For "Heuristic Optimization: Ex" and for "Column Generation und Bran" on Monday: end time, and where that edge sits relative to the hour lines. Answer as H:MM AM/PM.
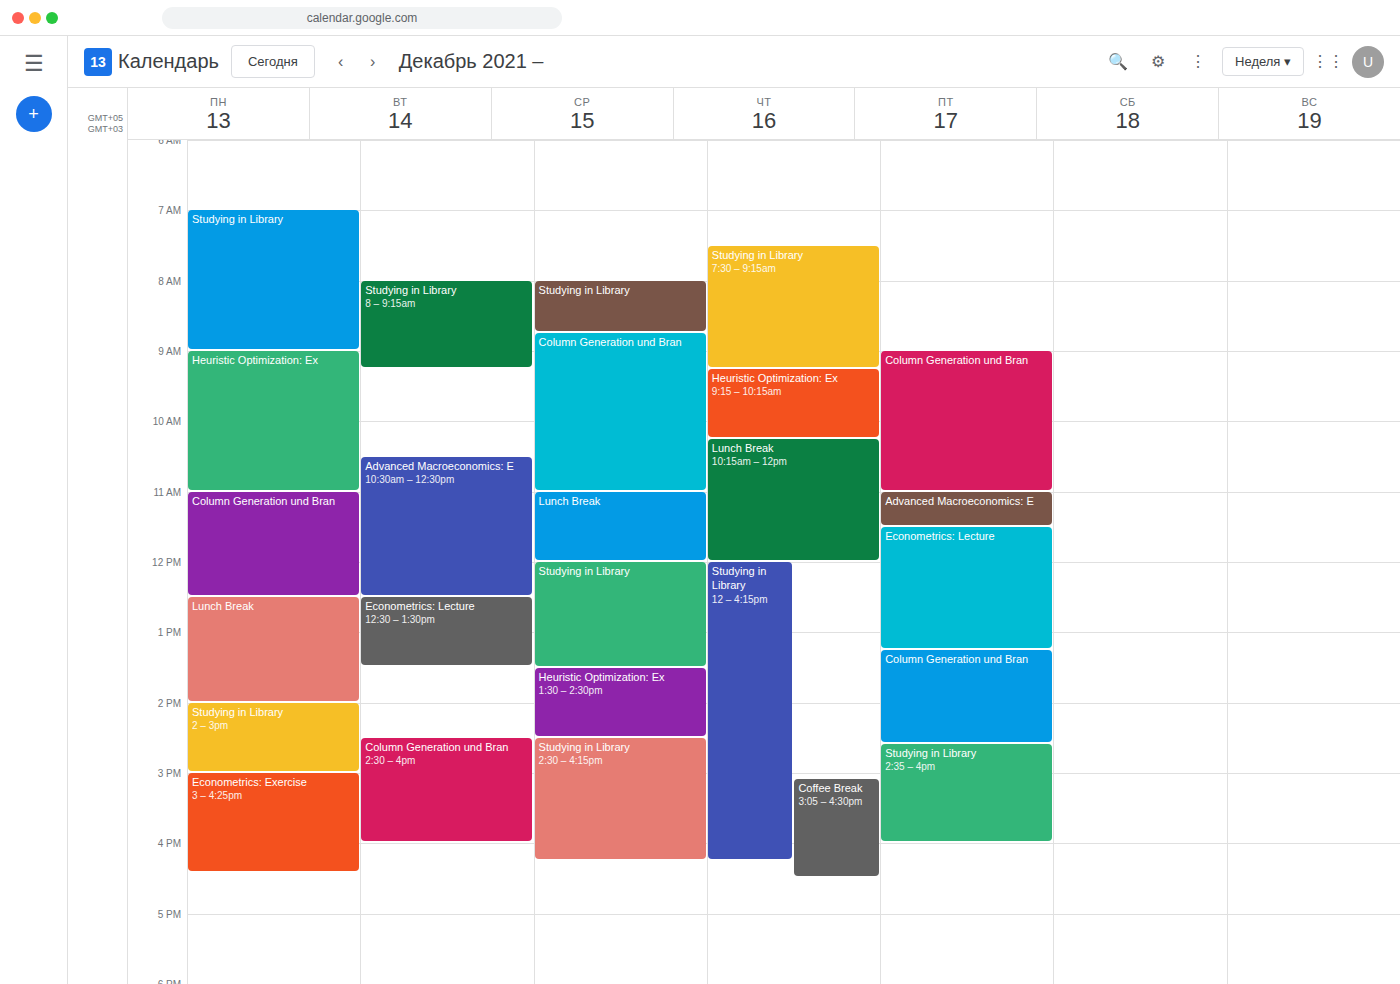
"Heuristic Optimization: Ex": 11:00 AM, exactly on the 11 AM line. "Column Generation und Bran": 12:30 PM, halfway between the 12 PM and 1 PM lines.